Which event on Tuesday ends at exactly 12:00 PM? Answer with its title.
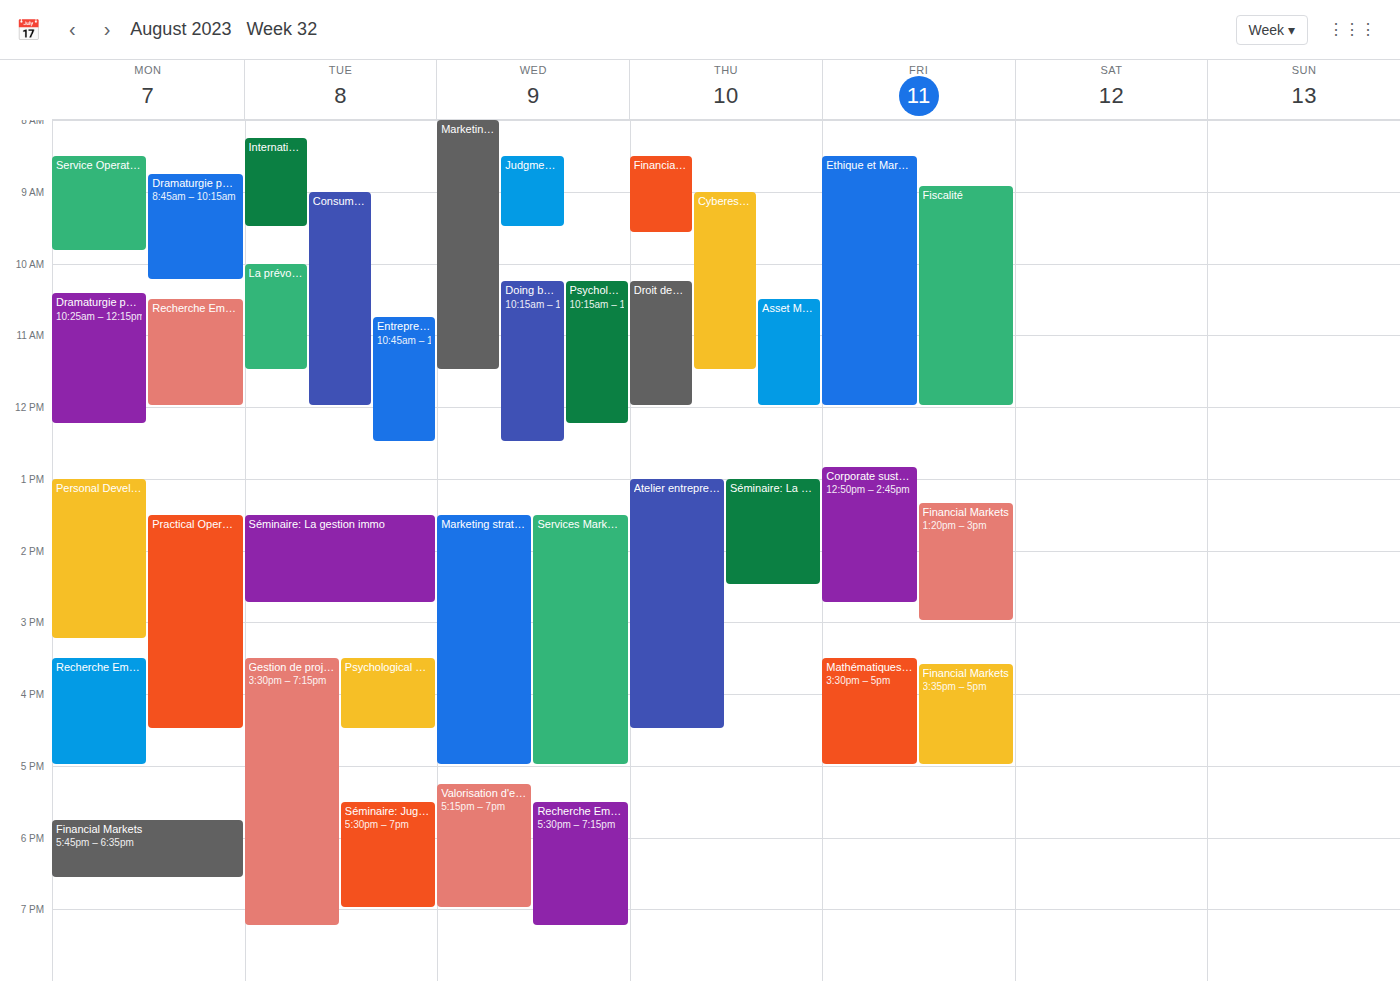
"Consumer Behavior"